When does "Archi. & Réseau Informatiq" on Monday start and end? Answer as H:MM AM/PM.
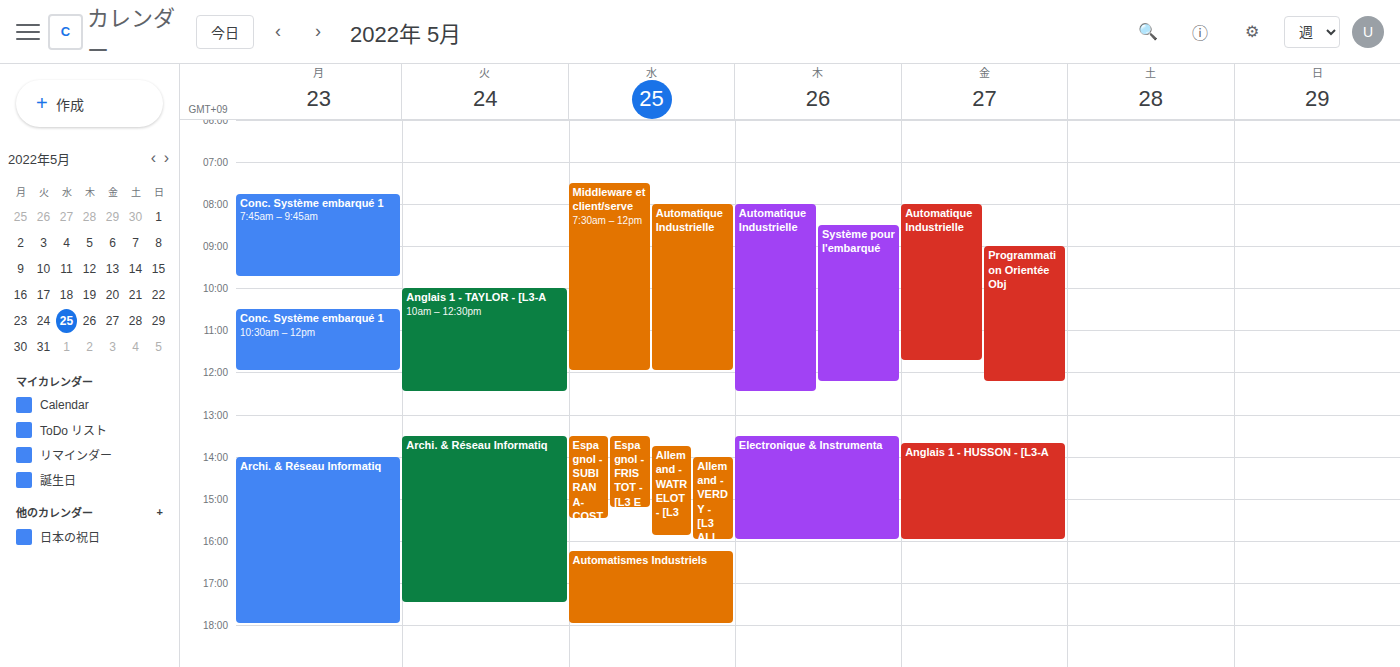
2:00 PM to 6:00 PM